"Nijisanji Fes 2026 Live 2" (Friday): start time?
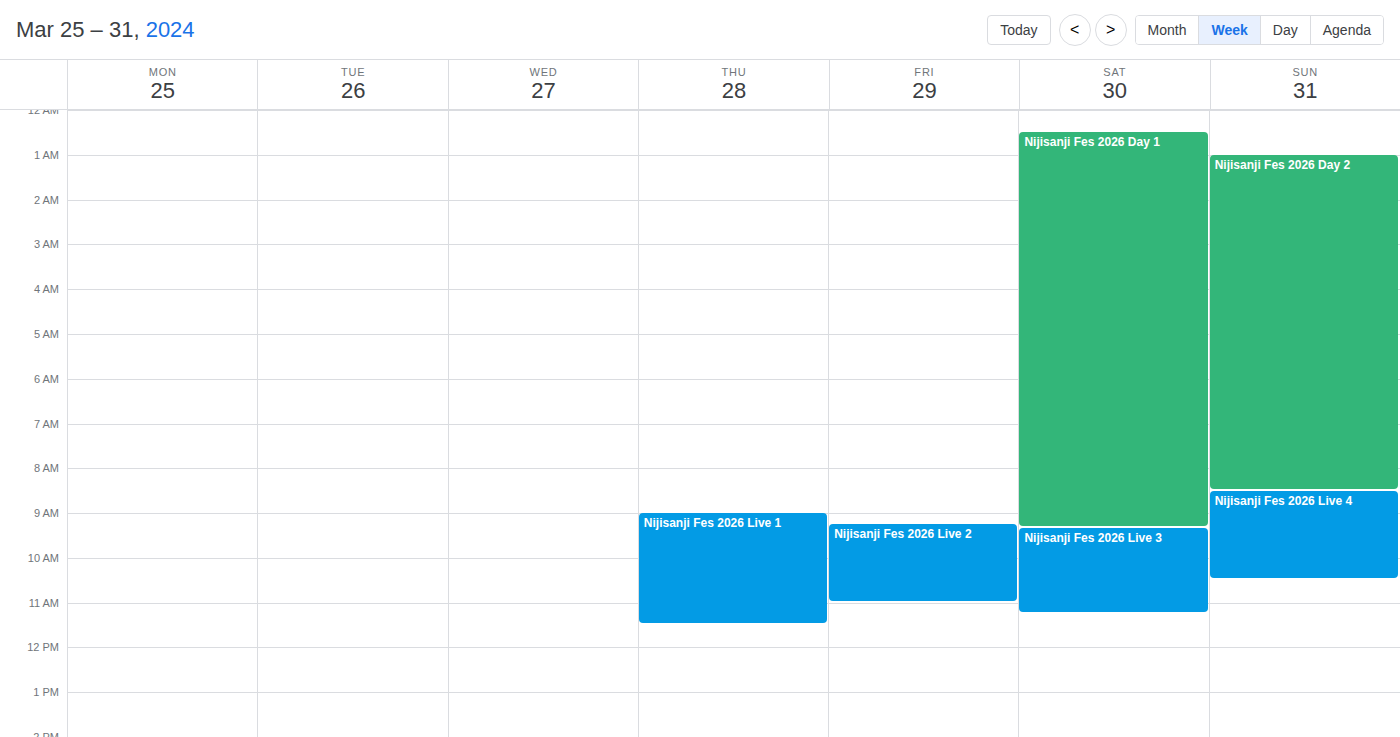
9:15 AM